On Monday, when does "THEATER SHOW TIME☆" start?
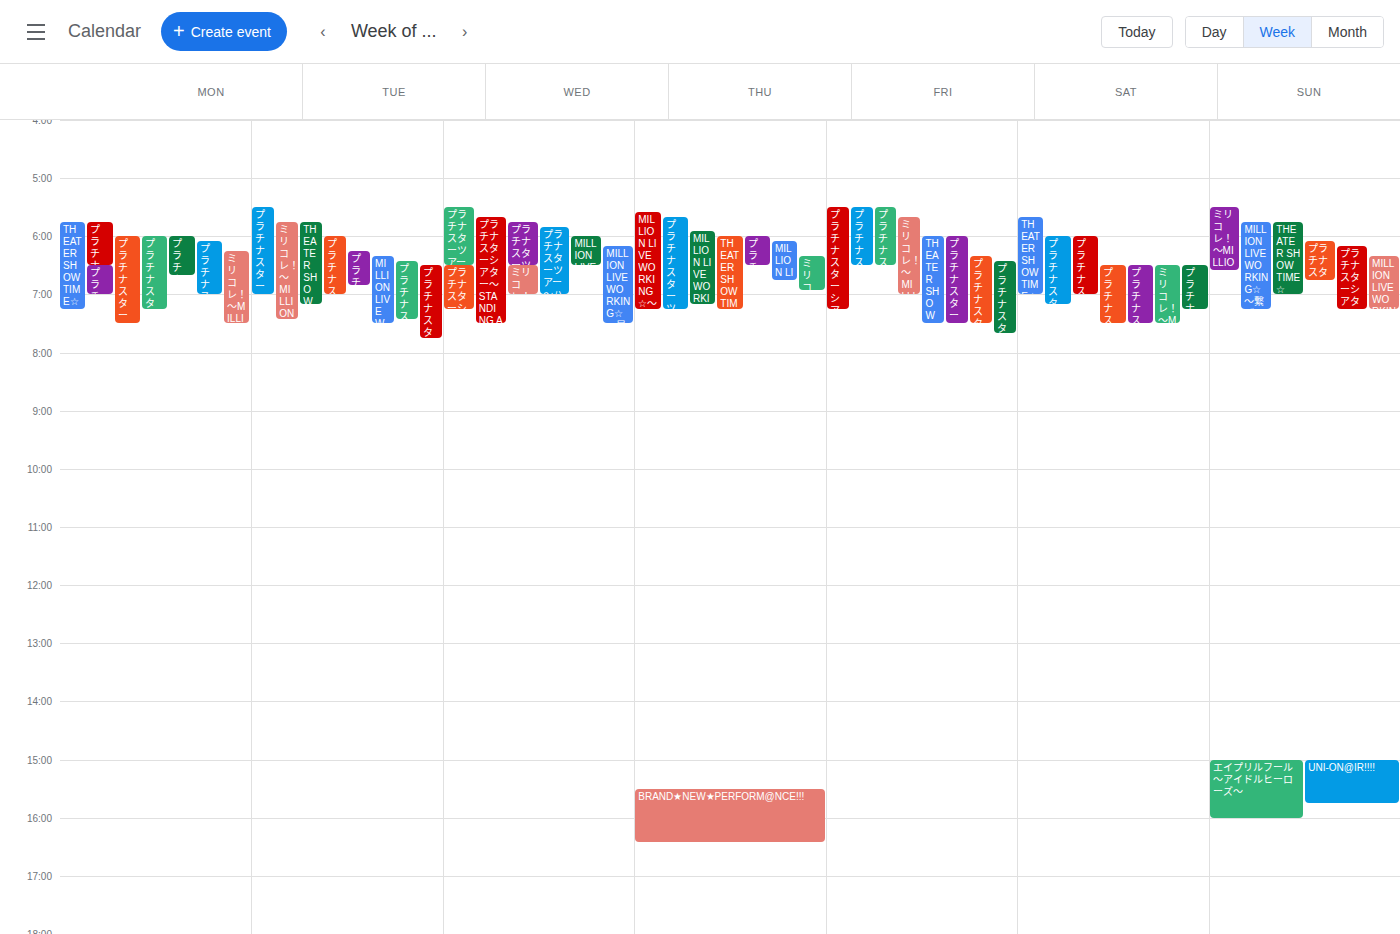
05:45